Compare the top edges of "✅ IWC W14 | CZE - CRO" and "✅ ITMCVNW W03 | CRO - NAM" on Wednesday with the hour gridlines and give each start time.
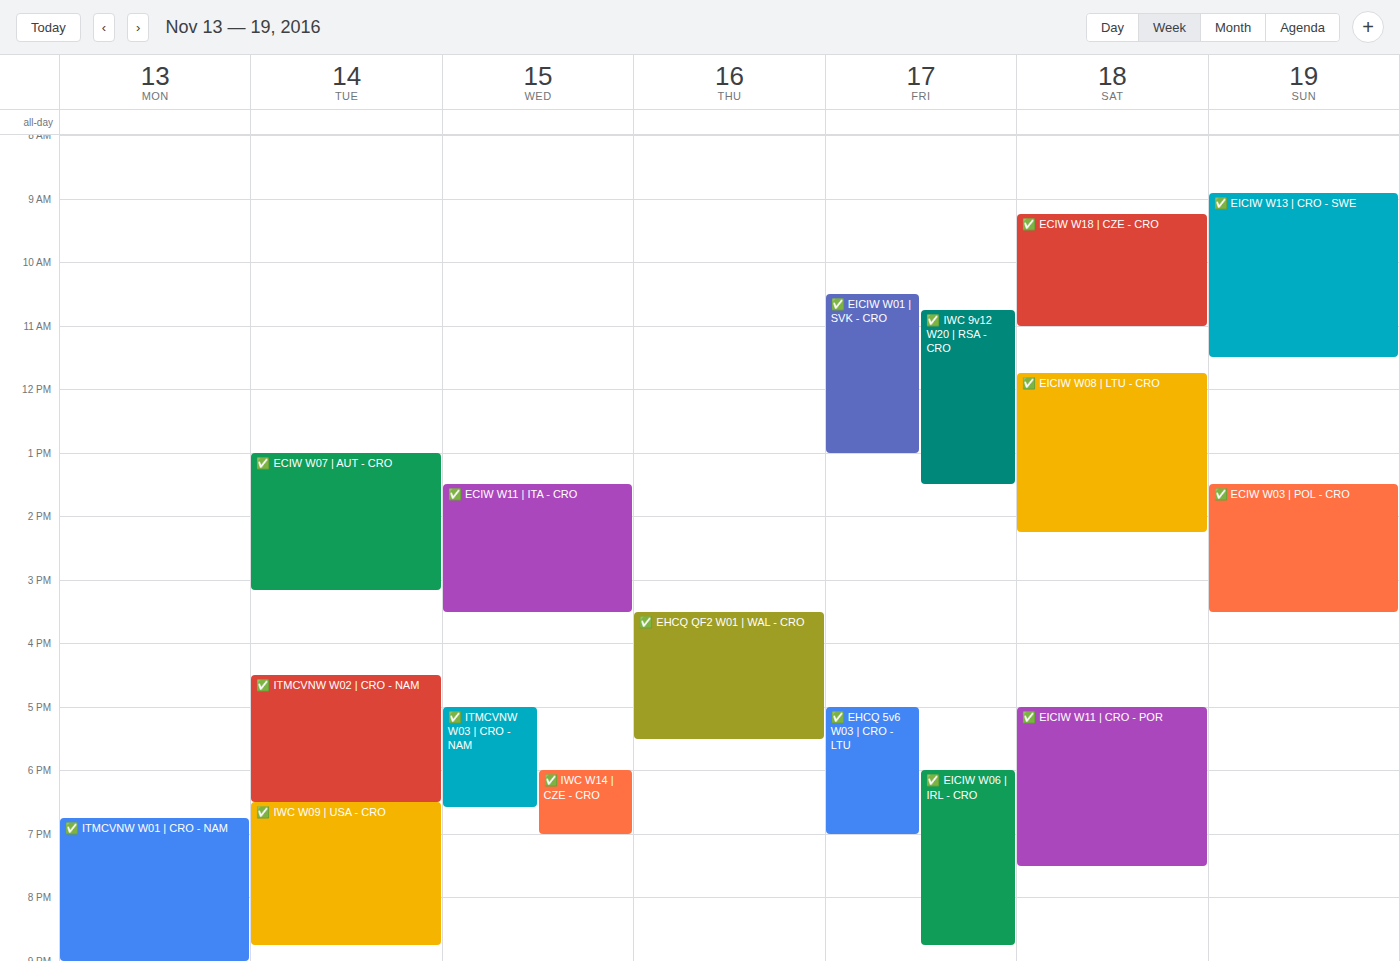
"✅ IWC W14 | CZE - CRO": 18:00, exactly on the 18:00 line. "✅ ITMCVNW W03 | CRO - NAM": 17:00, exactly on the 17:00 line.